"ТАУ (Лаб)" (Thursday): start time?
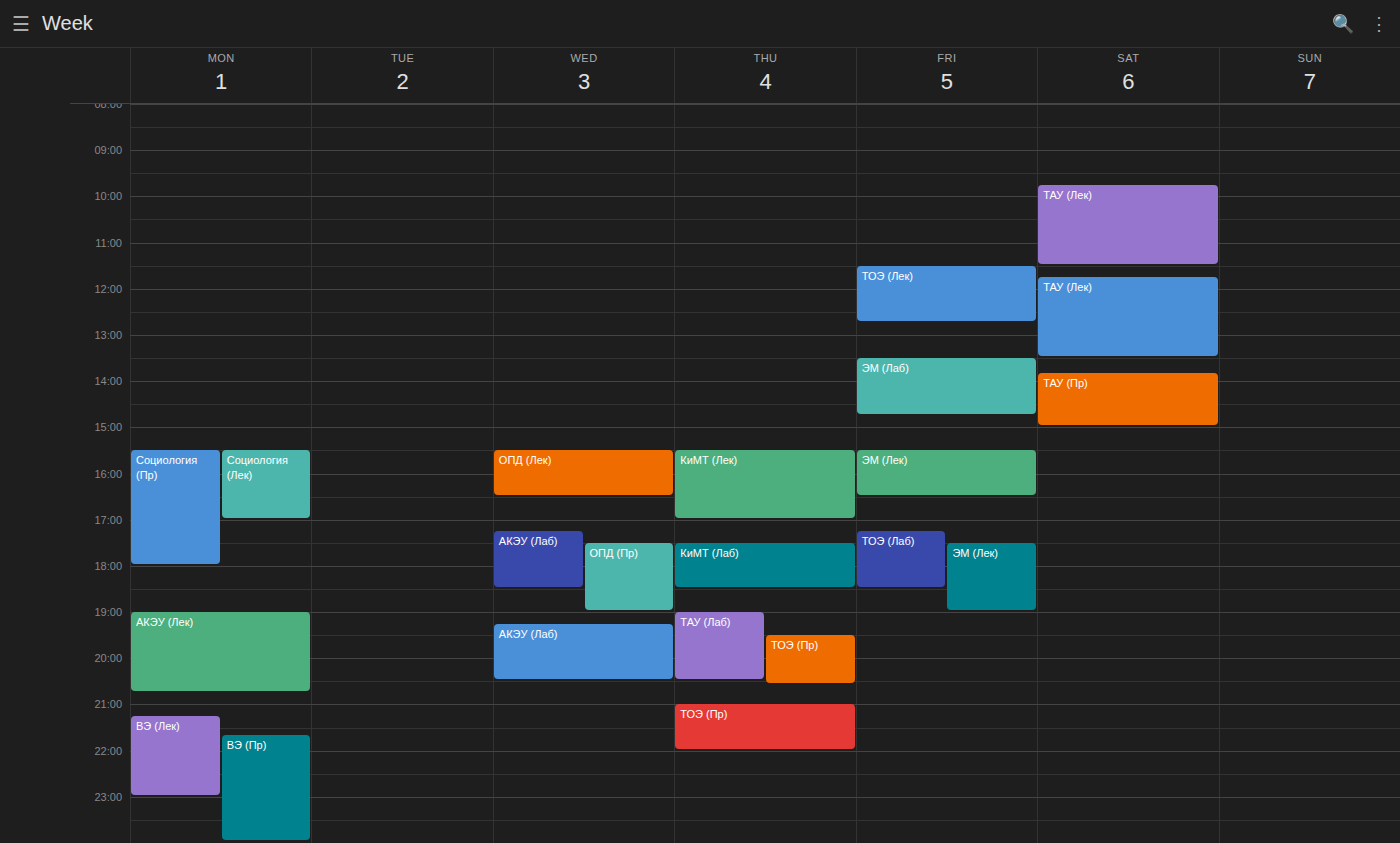
7:00 PM